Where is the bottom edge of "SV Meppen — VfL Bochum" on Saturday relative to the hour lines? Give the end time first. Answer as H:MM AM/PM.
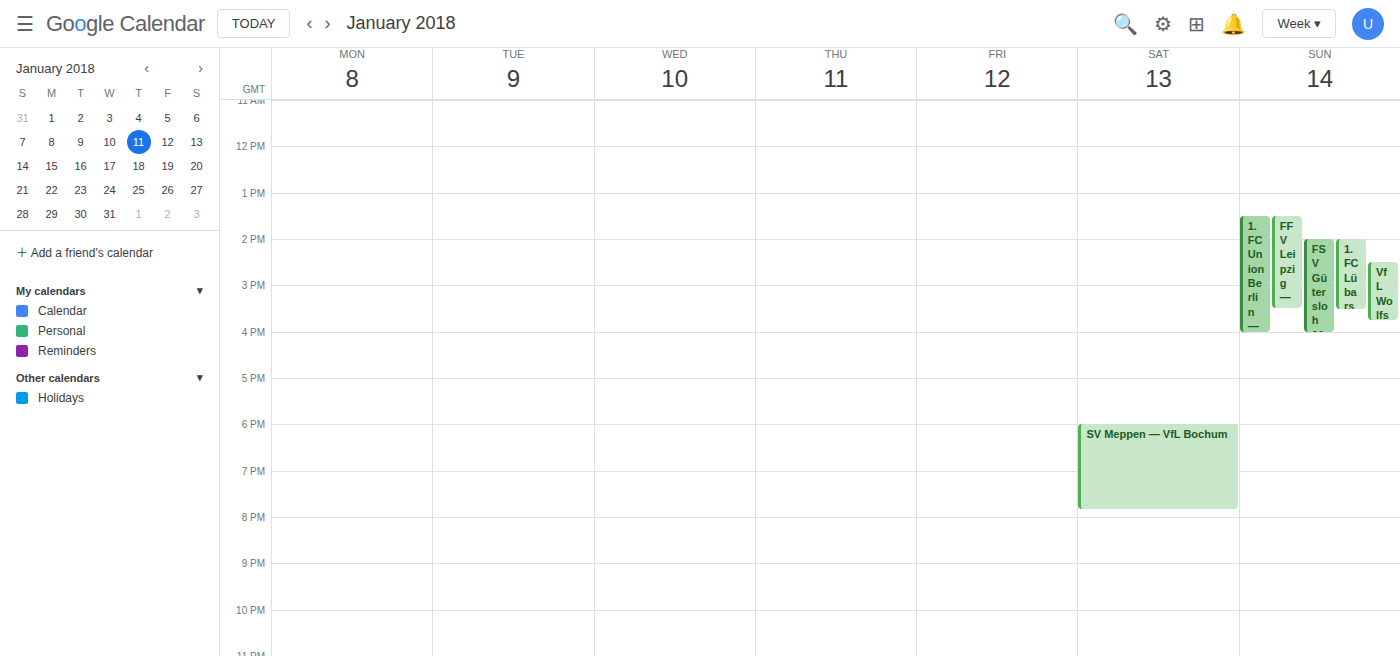
7:50 PM -- neither: 50 minutes below the 7 PM line and 10 minutes above the 8 PM line.